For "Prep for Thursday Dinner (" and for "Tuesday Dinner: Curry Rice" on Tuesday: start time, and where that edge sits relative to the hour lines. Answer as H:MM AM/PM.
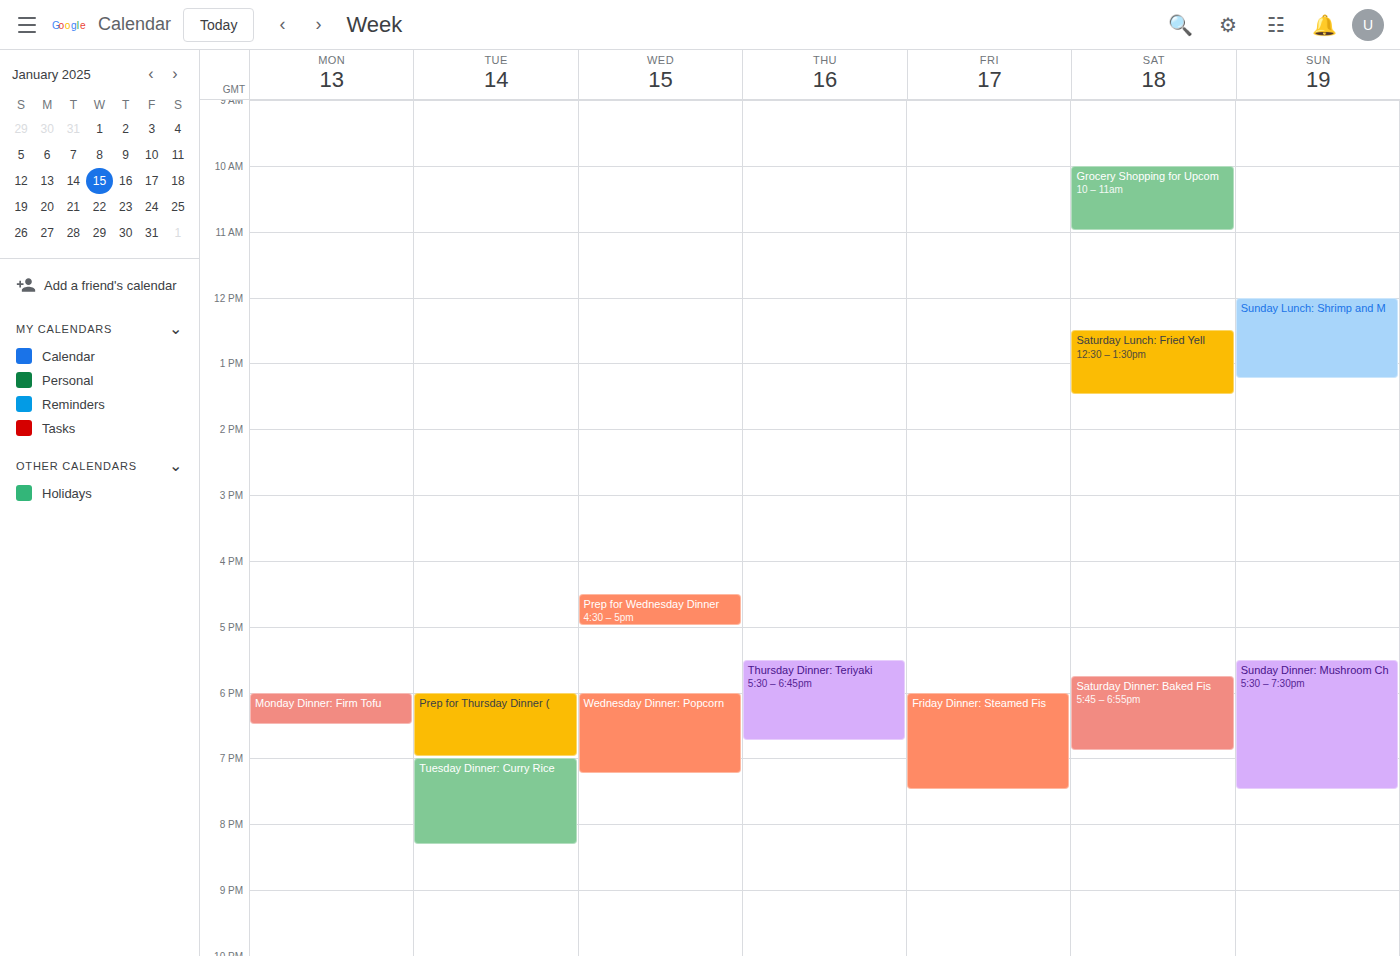
"Prep for Thursday Dinner (": 6:00 PM, exactly on the 6 PM line. "Tuesday Dinner: Curry Rice": 7:00 PM, exactly on the 7 PM line.